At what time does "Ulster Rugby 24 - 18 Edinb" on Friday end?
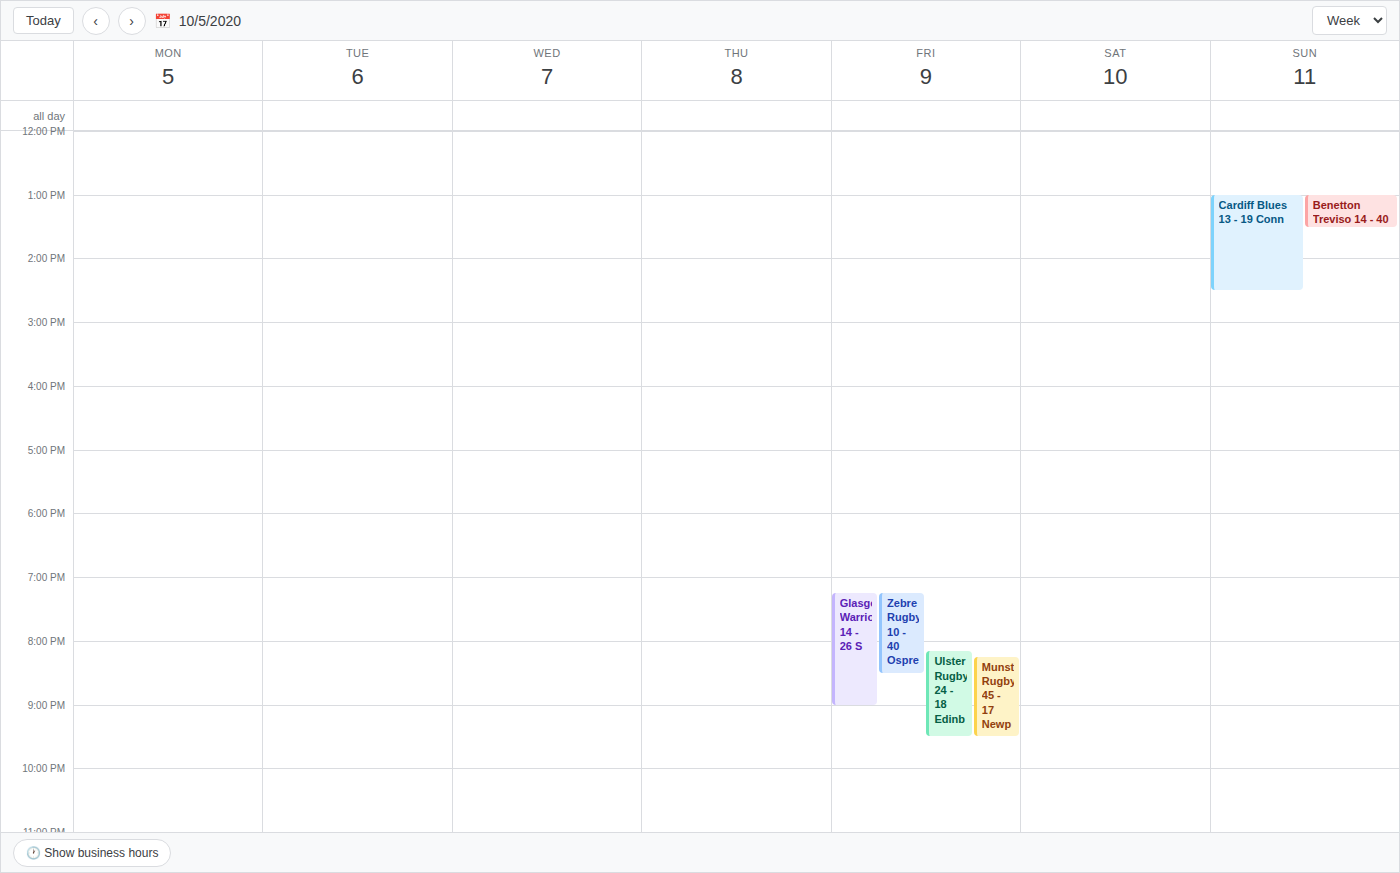
9:30 PM